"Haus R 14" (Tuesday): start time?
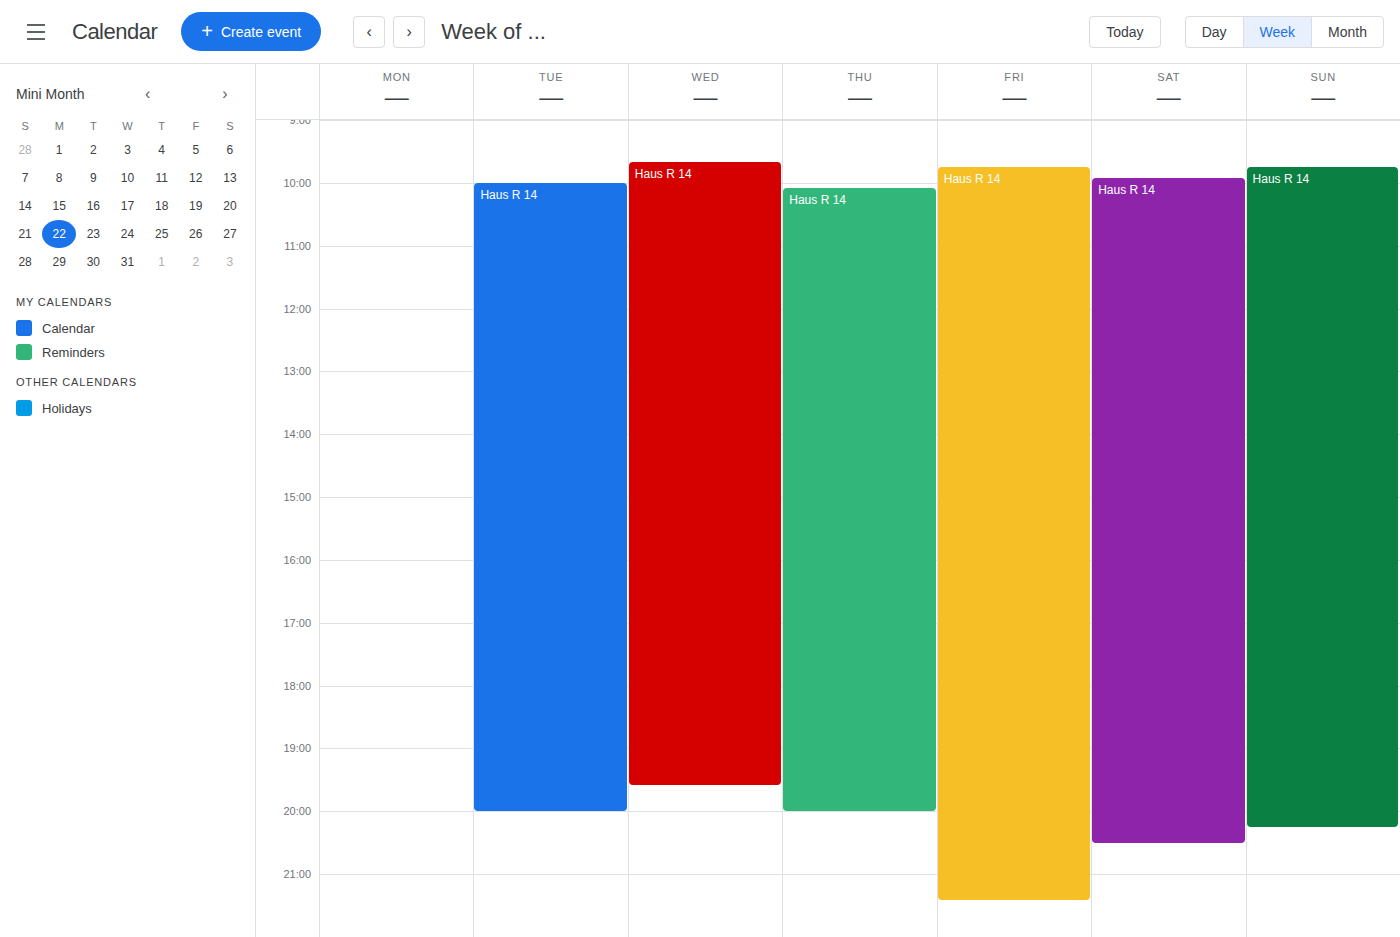
10:00 AM